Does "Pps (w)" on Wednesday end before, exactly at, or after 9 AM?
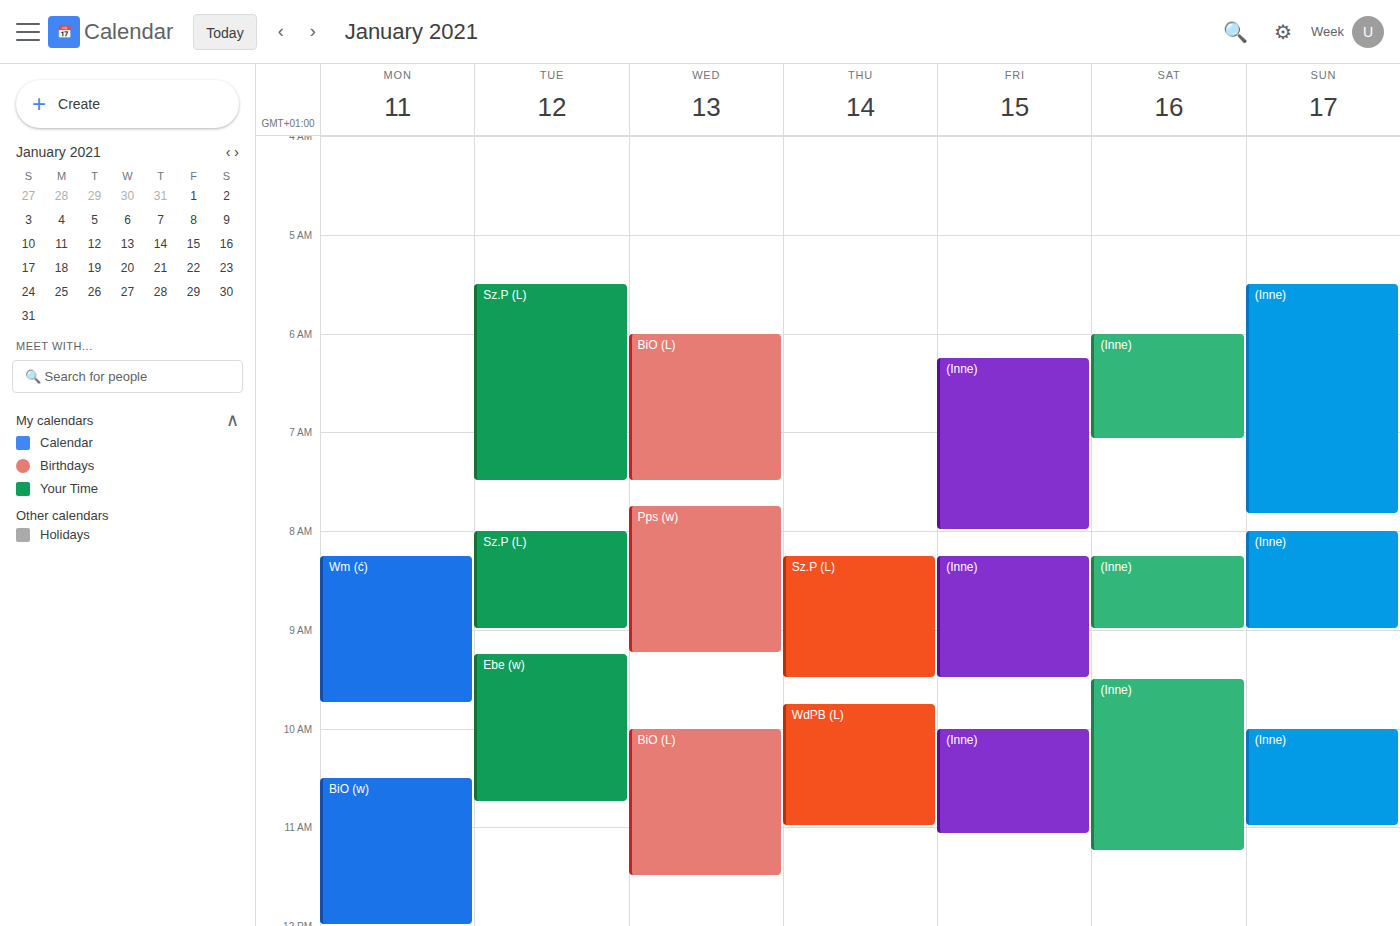
9:15 AM -- after 9 AM, 15 minutes below the 9 AM line.